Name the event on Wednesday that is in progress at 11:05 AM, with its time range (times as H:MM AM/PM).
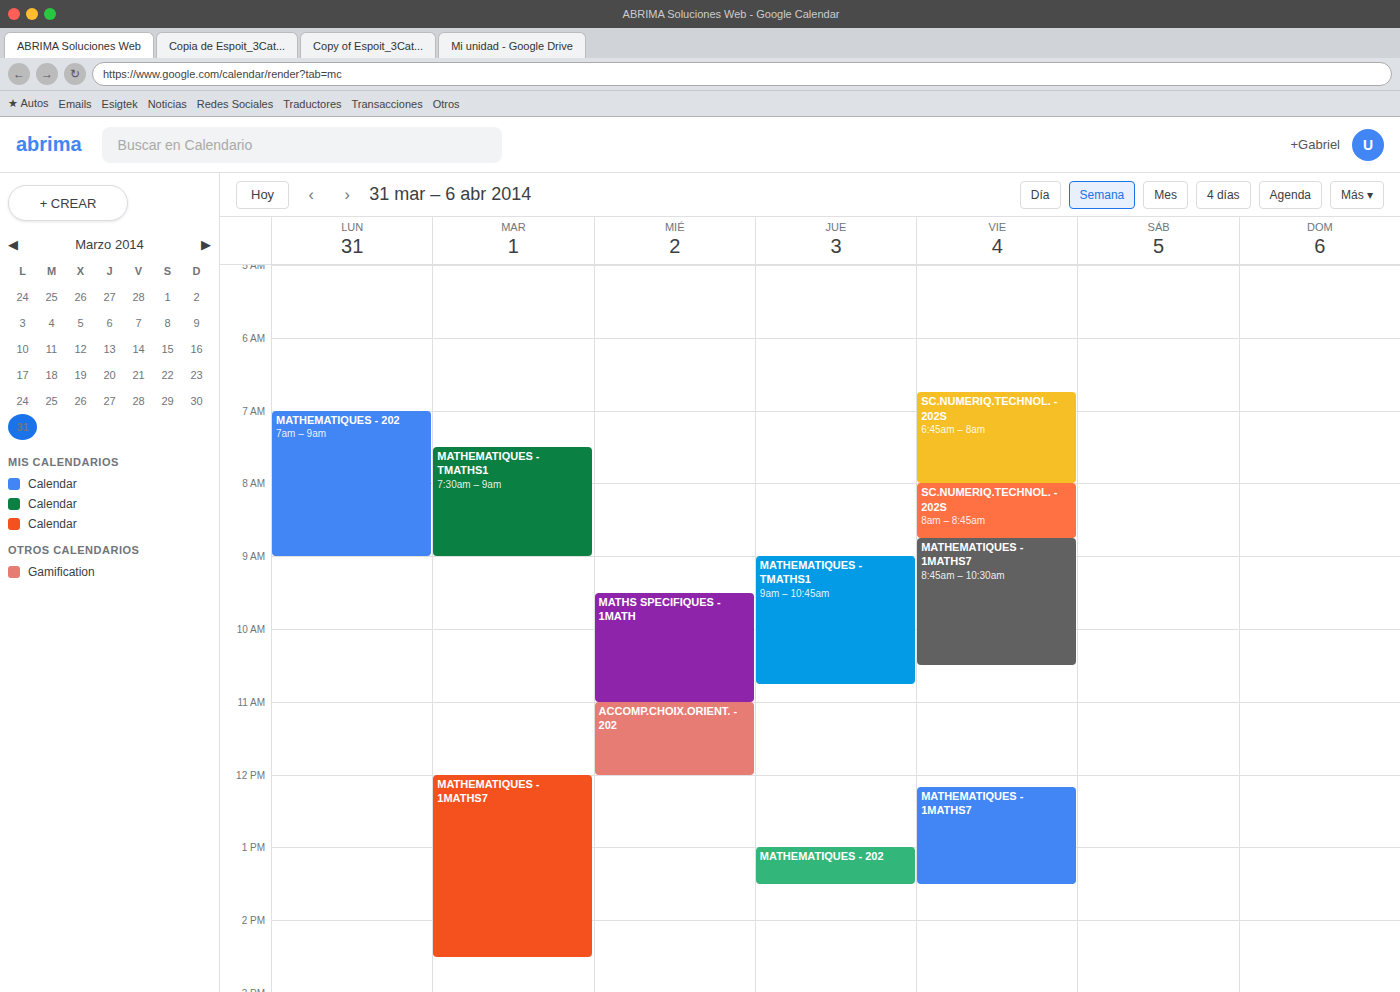
"ACCOMP.CHOIX.ORIENT. - 202", 11:00 AM to 12:00 PM